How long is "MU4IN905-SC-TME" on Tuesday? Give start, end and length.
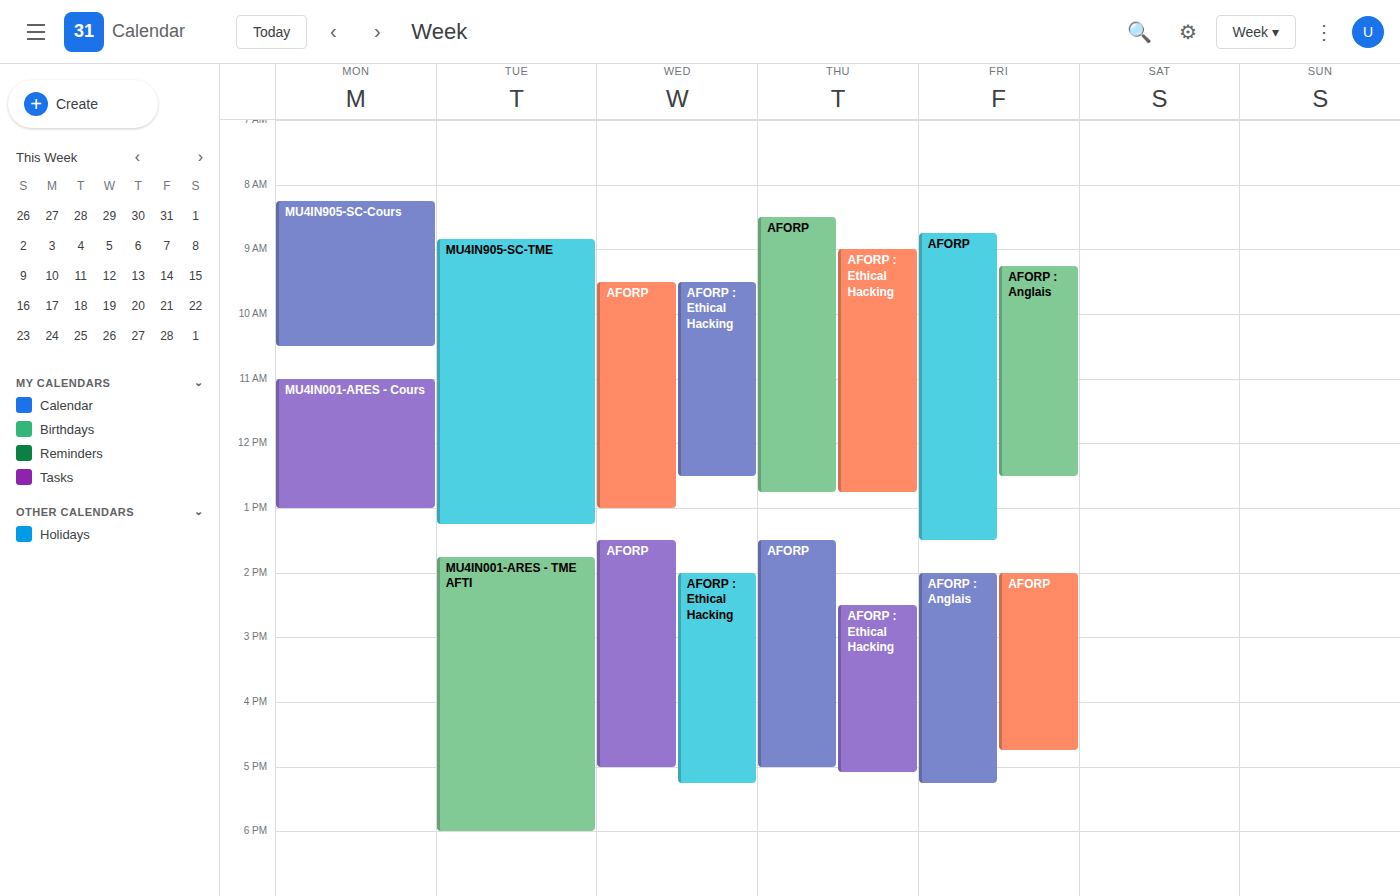
8:50 AM to 1:15 PM, 4 hours 25 minutes